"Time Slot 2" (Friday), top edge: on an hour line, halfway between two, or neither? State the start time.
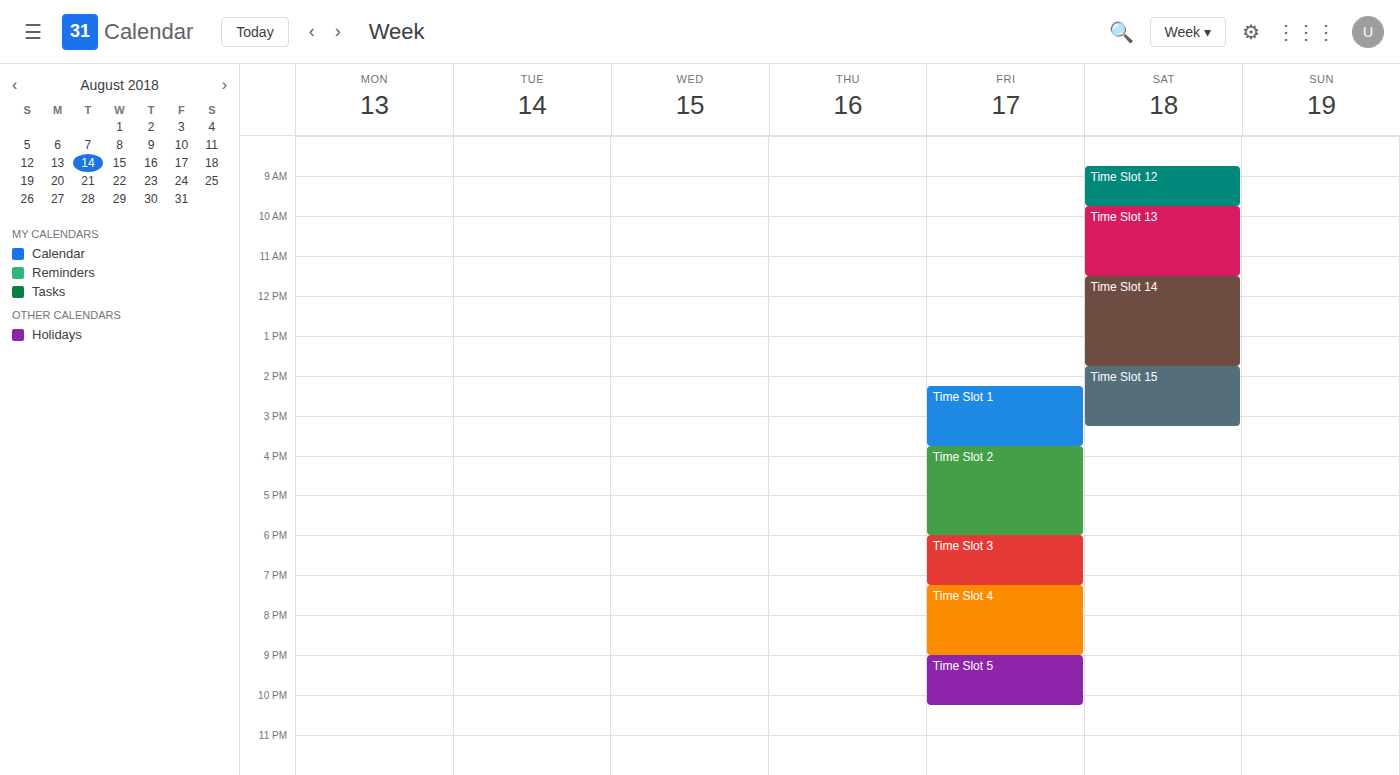
3:45 PM -- neither: three quarters of the way from the 3 PM line to the 4 PM line.